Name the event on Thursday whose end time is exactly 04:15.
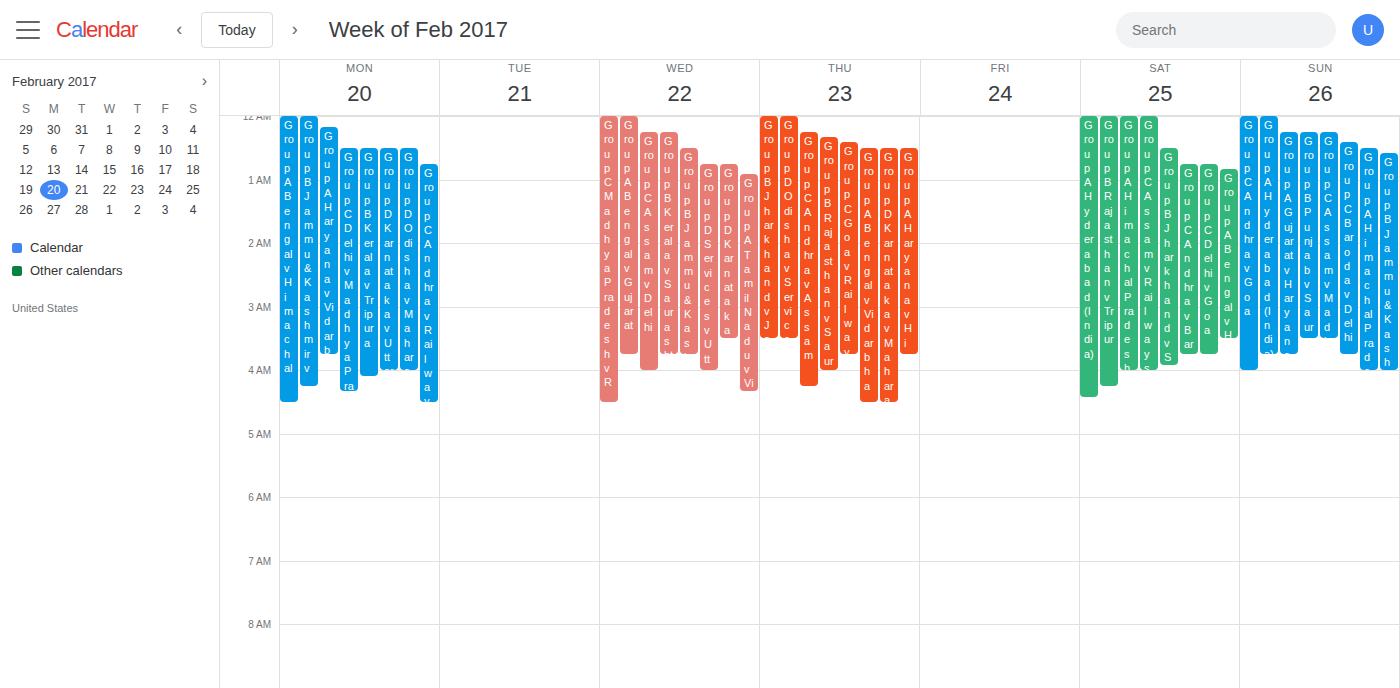
"Group C Andhra v Assam"